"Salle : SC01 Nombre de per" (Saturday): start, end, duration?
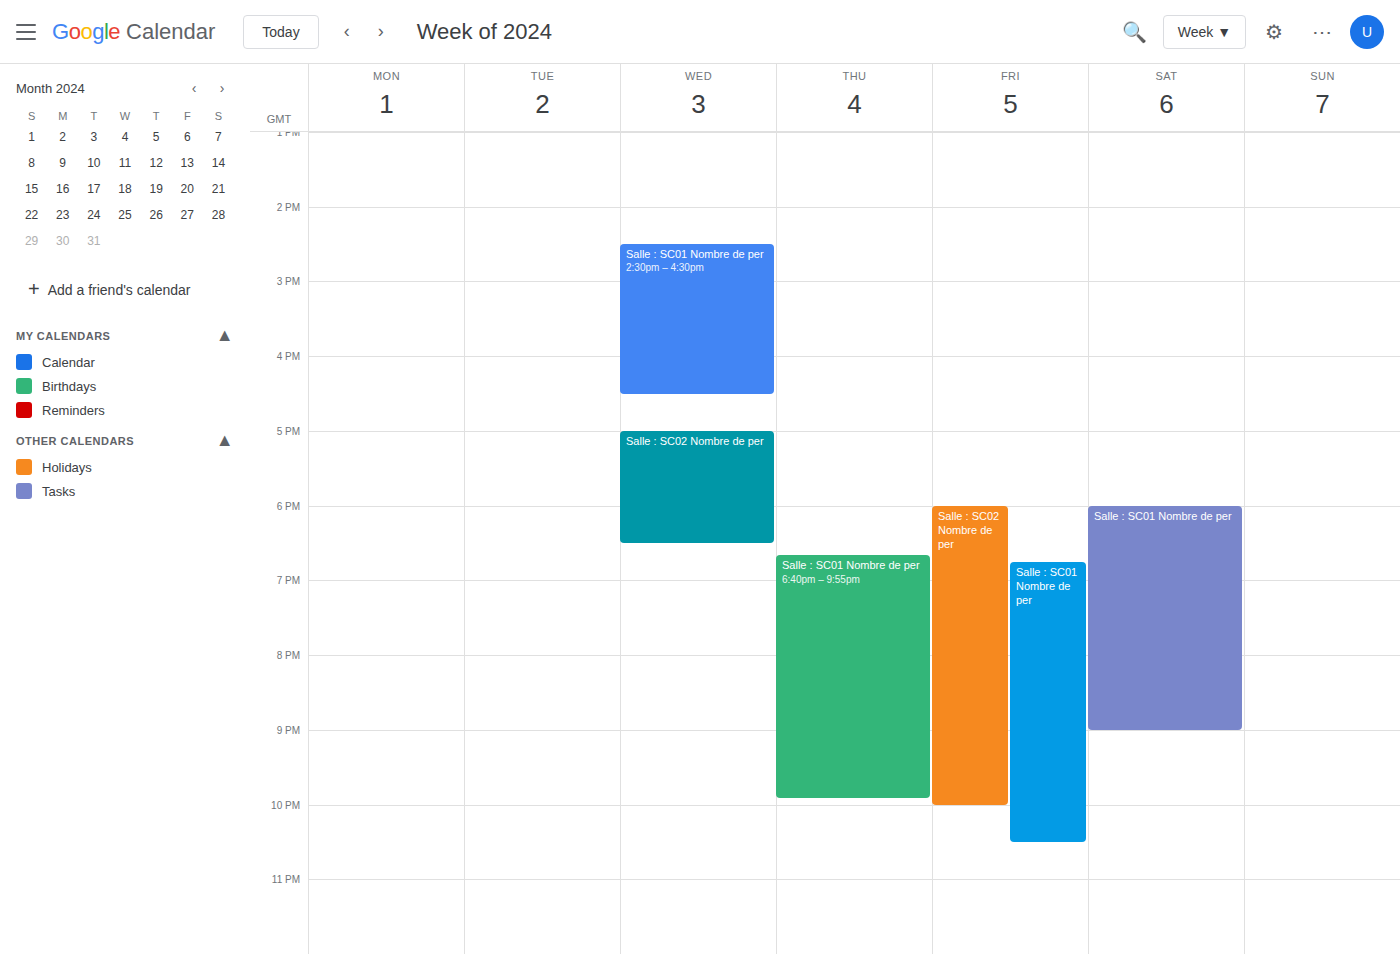
6:00 PM to 9:00 PM, 3 hours